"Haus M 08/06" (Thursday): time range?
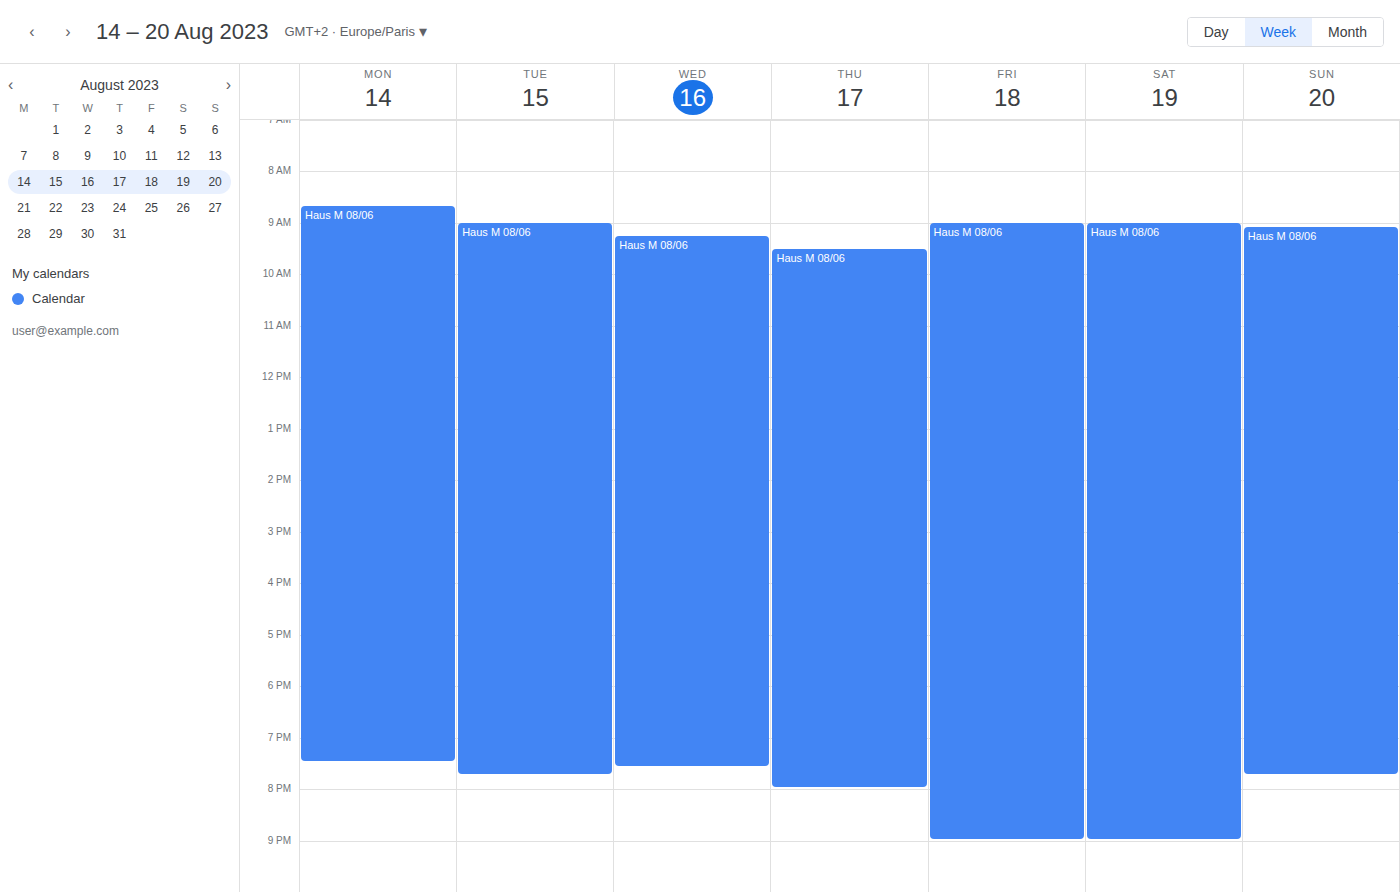
9:30 AM to 8:00 PM